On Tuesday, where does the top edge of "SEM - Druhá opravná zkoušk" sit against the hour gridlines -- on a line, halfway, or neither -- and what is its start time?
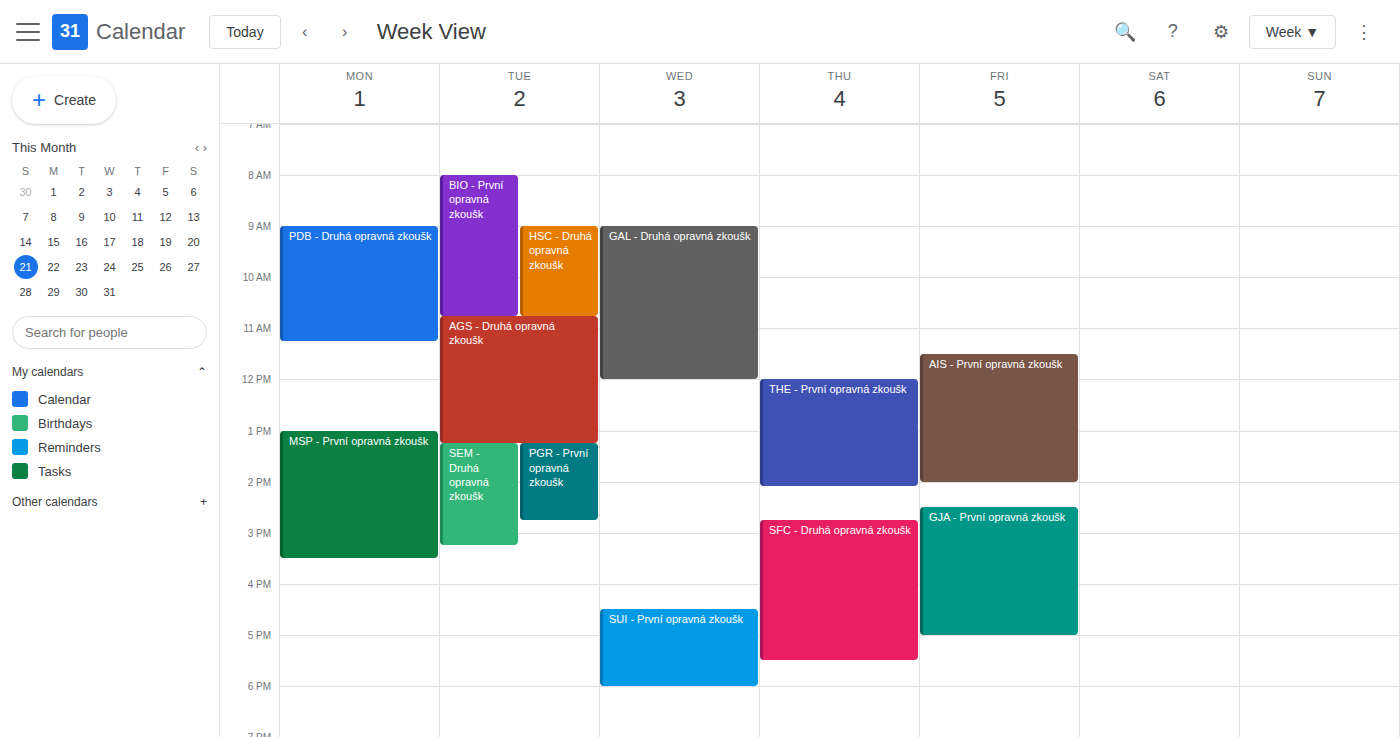
1:15 PM -- neither: a quarter of the way from the 1 PM line to the 2 PM line.